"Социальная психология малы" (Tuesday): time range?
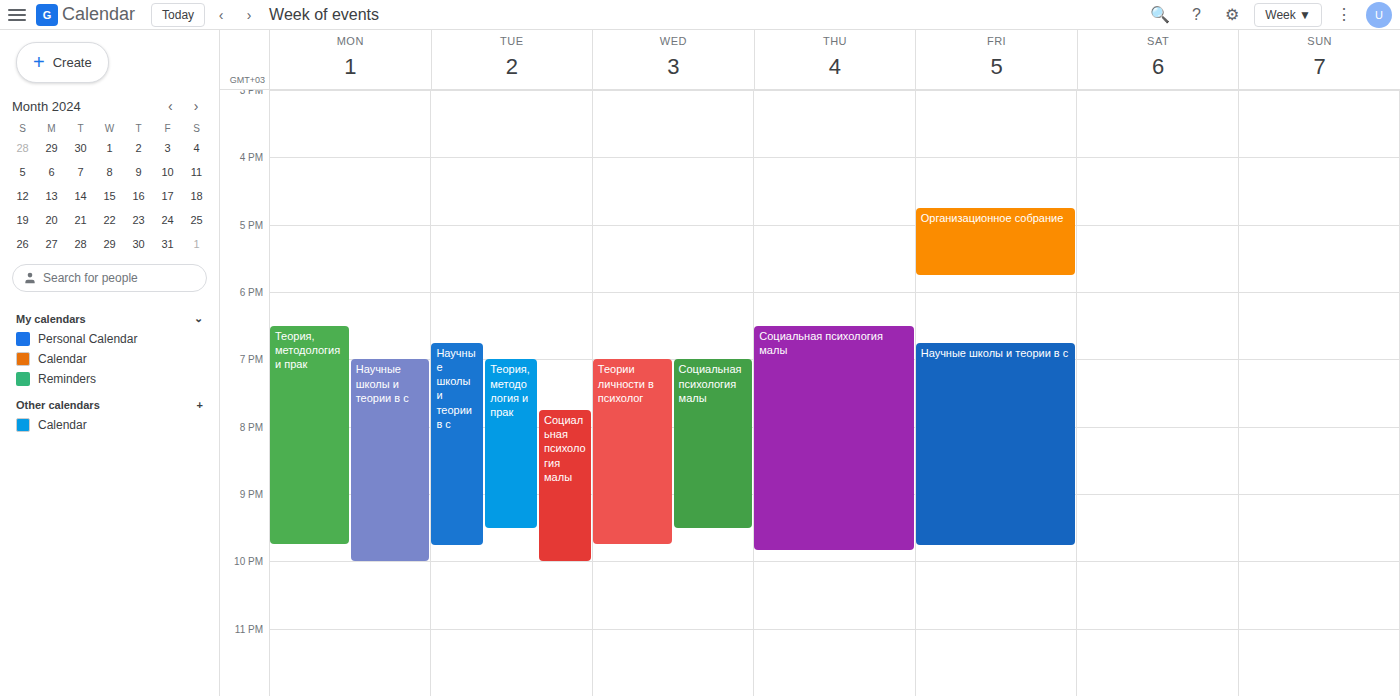
7:45 PM to 10:00 PM